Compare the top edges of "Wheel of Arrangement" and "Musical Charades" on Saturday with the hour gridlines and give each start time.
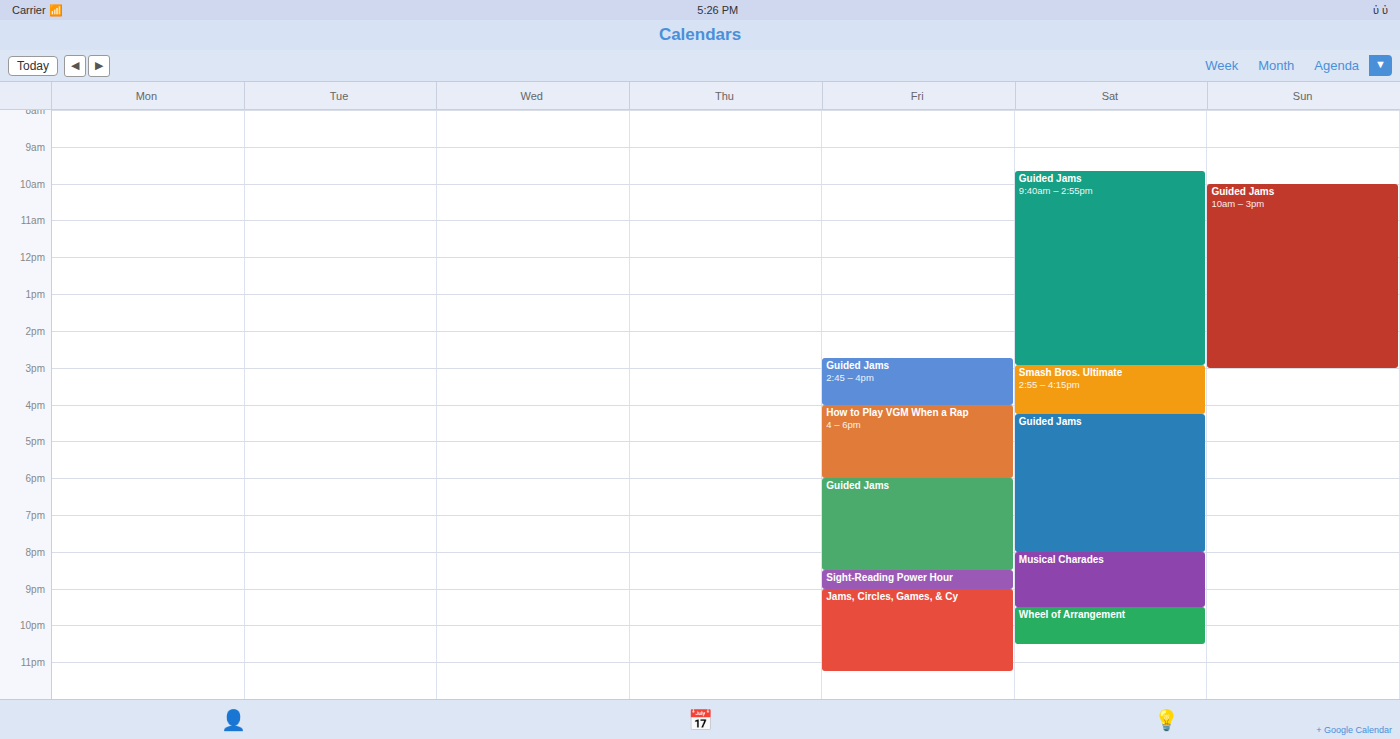
"Wheel of Arrangement": 9:30 PM, halfway between the 9 PM and 10 PM lines. "Musical Charades": 8:00 PM, exactly on the 8 PM line.